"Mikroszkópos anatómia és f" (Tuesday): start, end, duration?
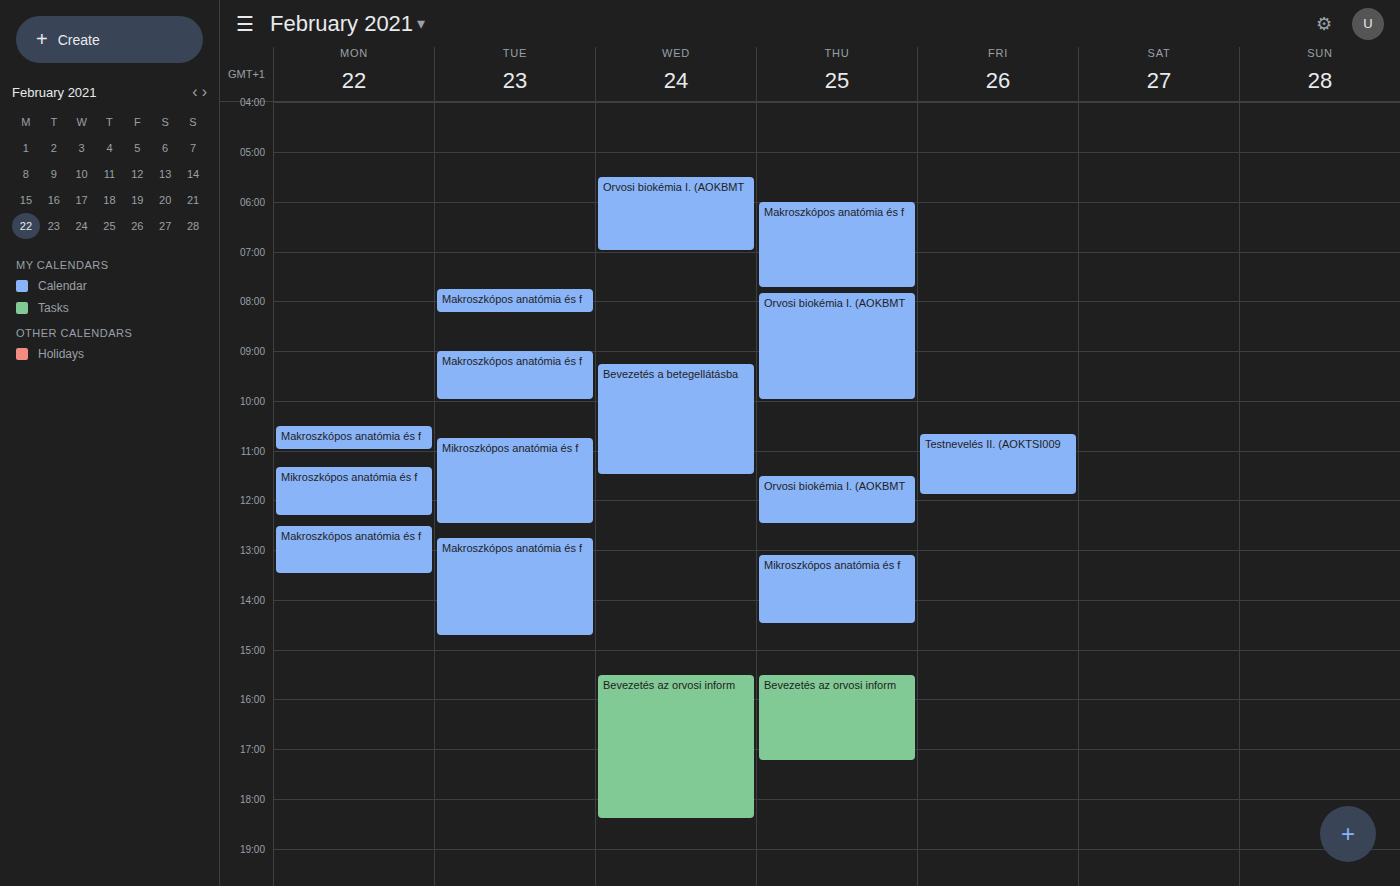
10:45 to 12:30, 1 hour 45 minutes